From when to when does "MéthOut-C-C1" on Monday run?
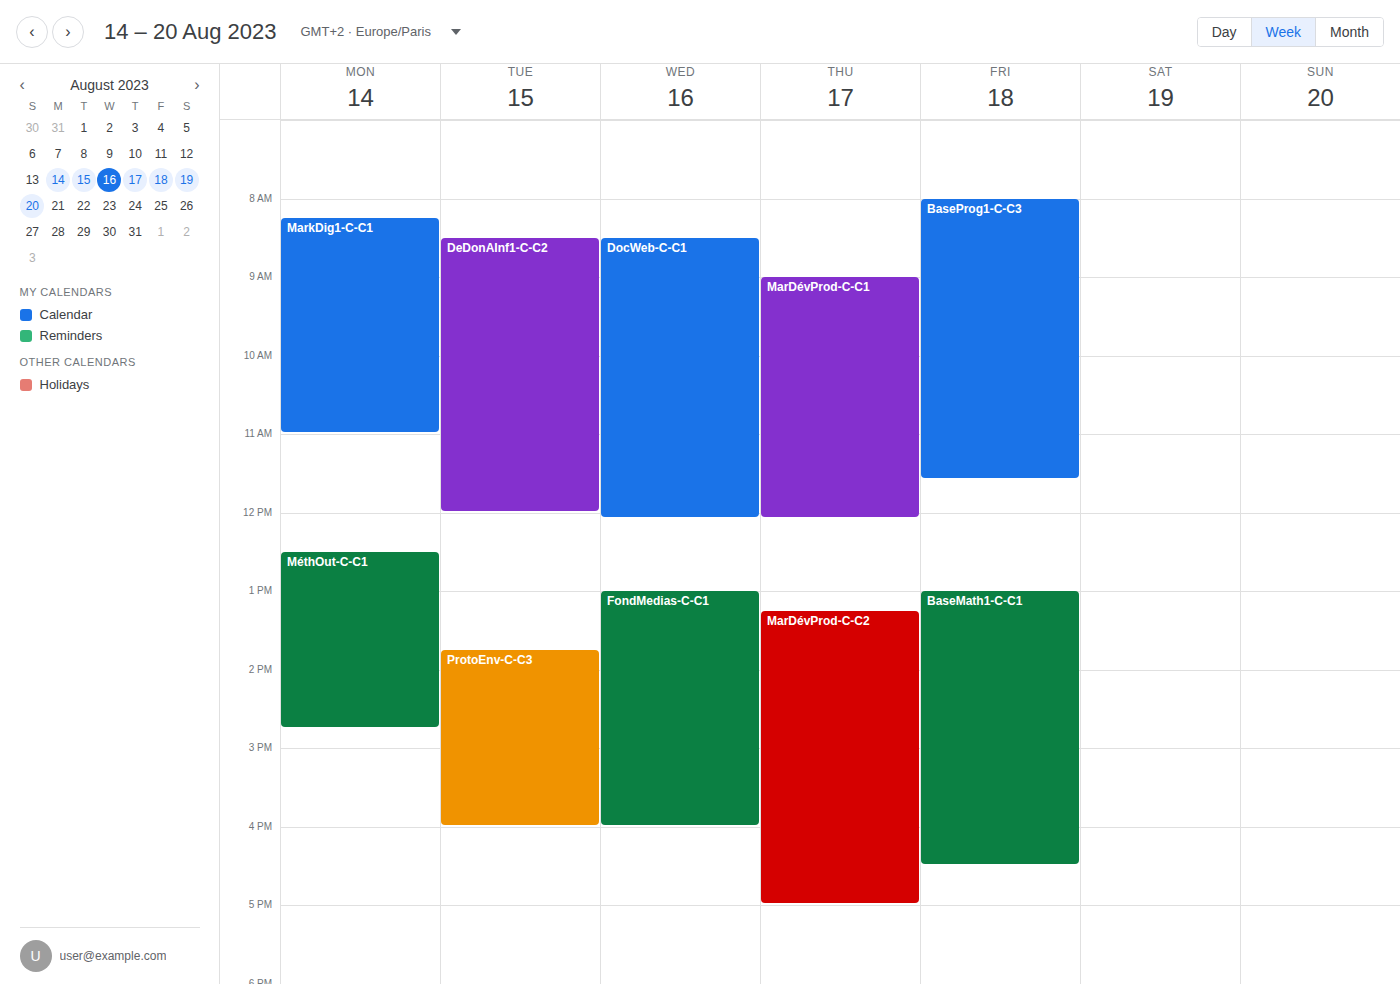
12:30 PM to 2:45 PM